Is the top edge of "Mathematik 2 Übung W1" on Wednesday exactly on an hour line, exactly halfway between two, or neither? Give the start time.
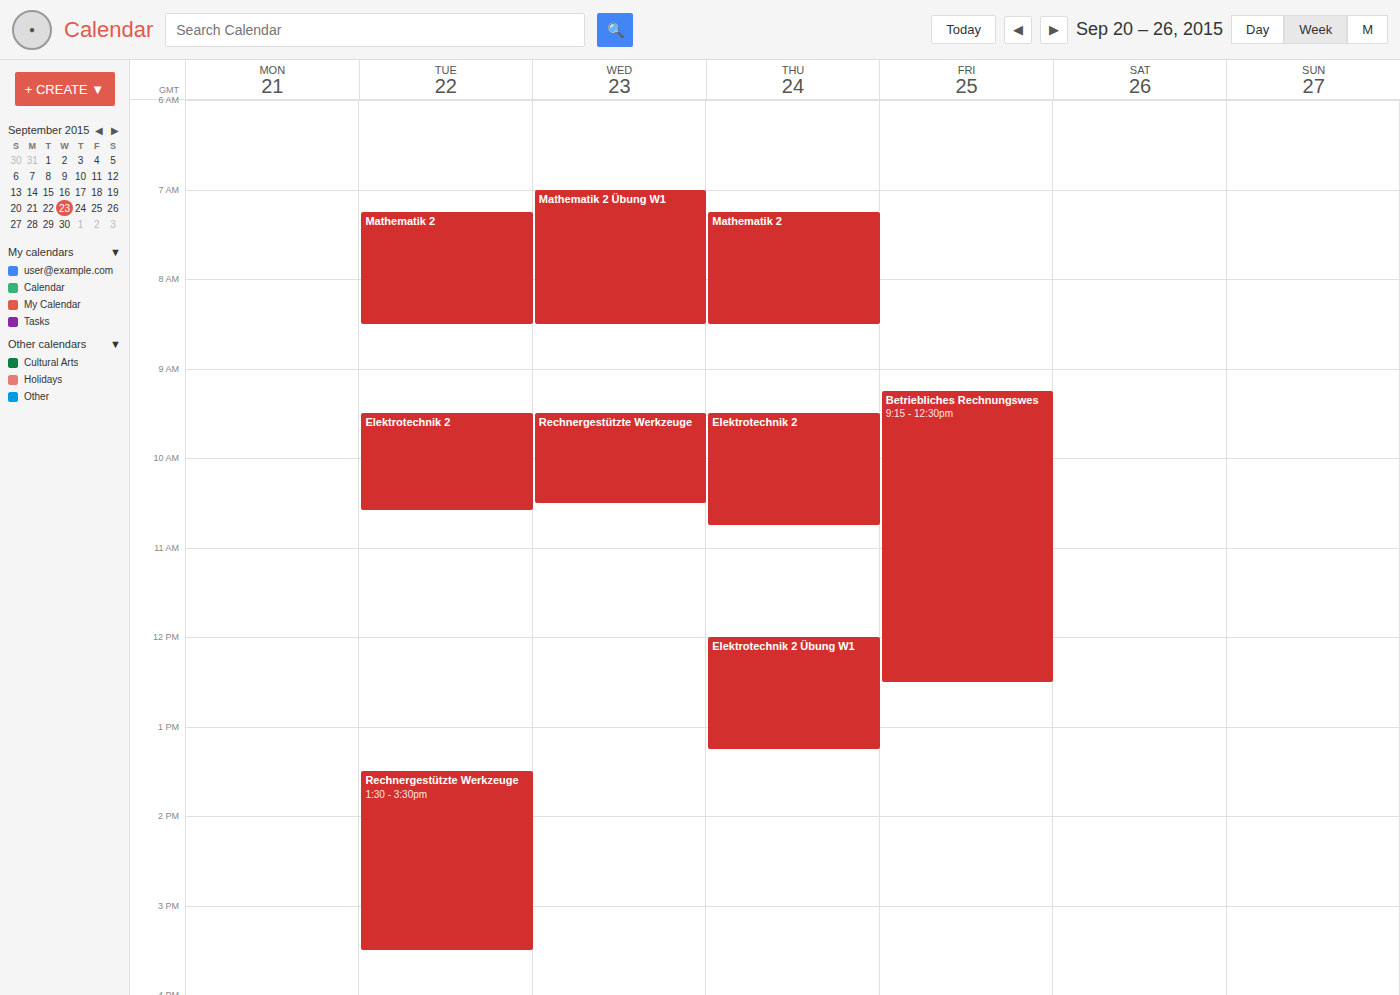
7:00 AM -- exactly on the 7 AM line.